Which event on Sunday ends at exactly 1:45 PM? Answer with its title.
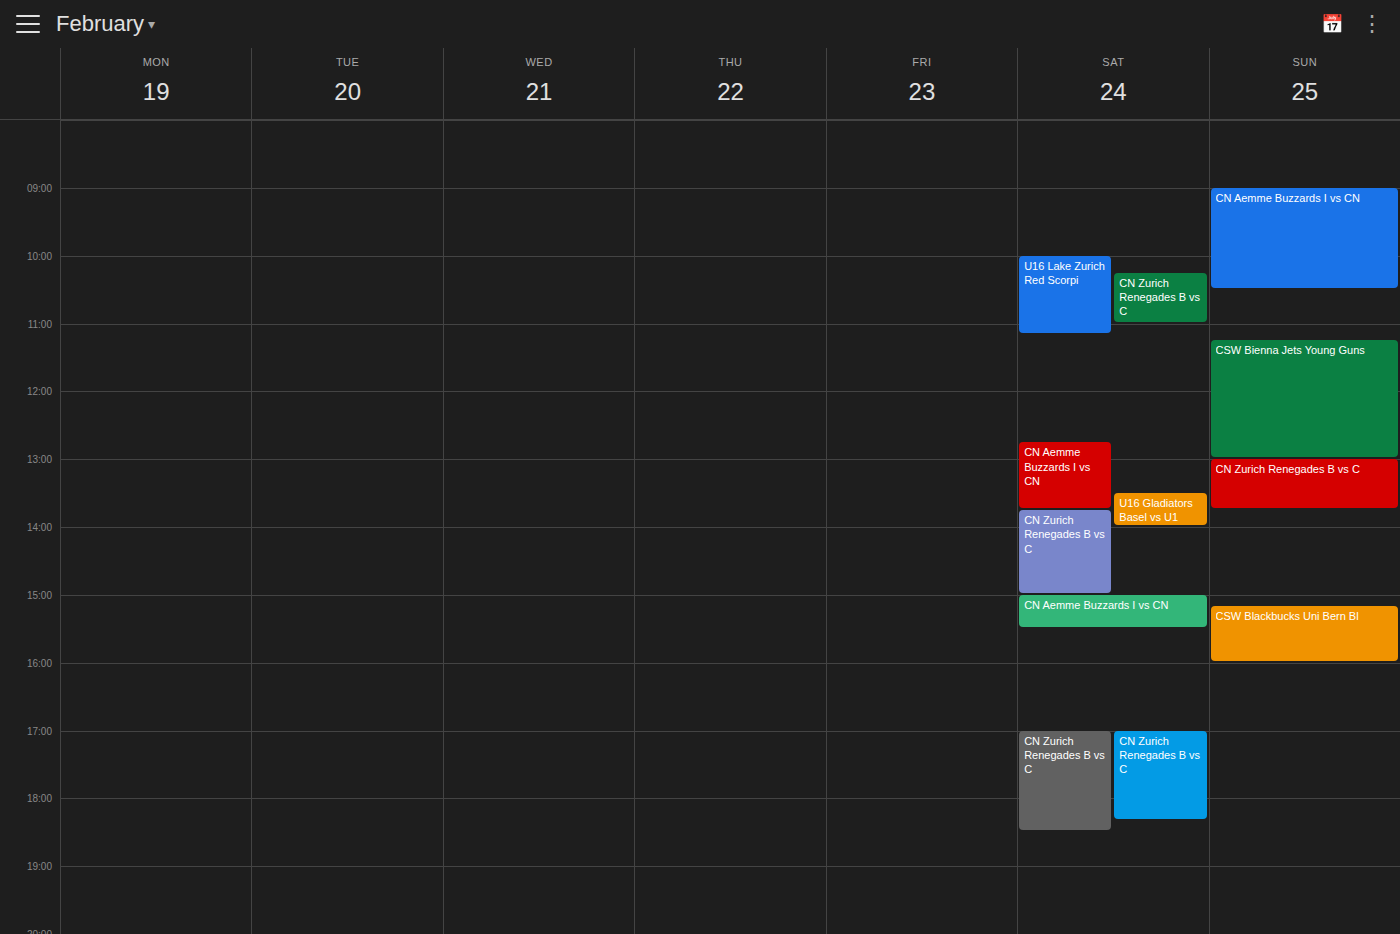
"CN Zurich Renegades B vs C"